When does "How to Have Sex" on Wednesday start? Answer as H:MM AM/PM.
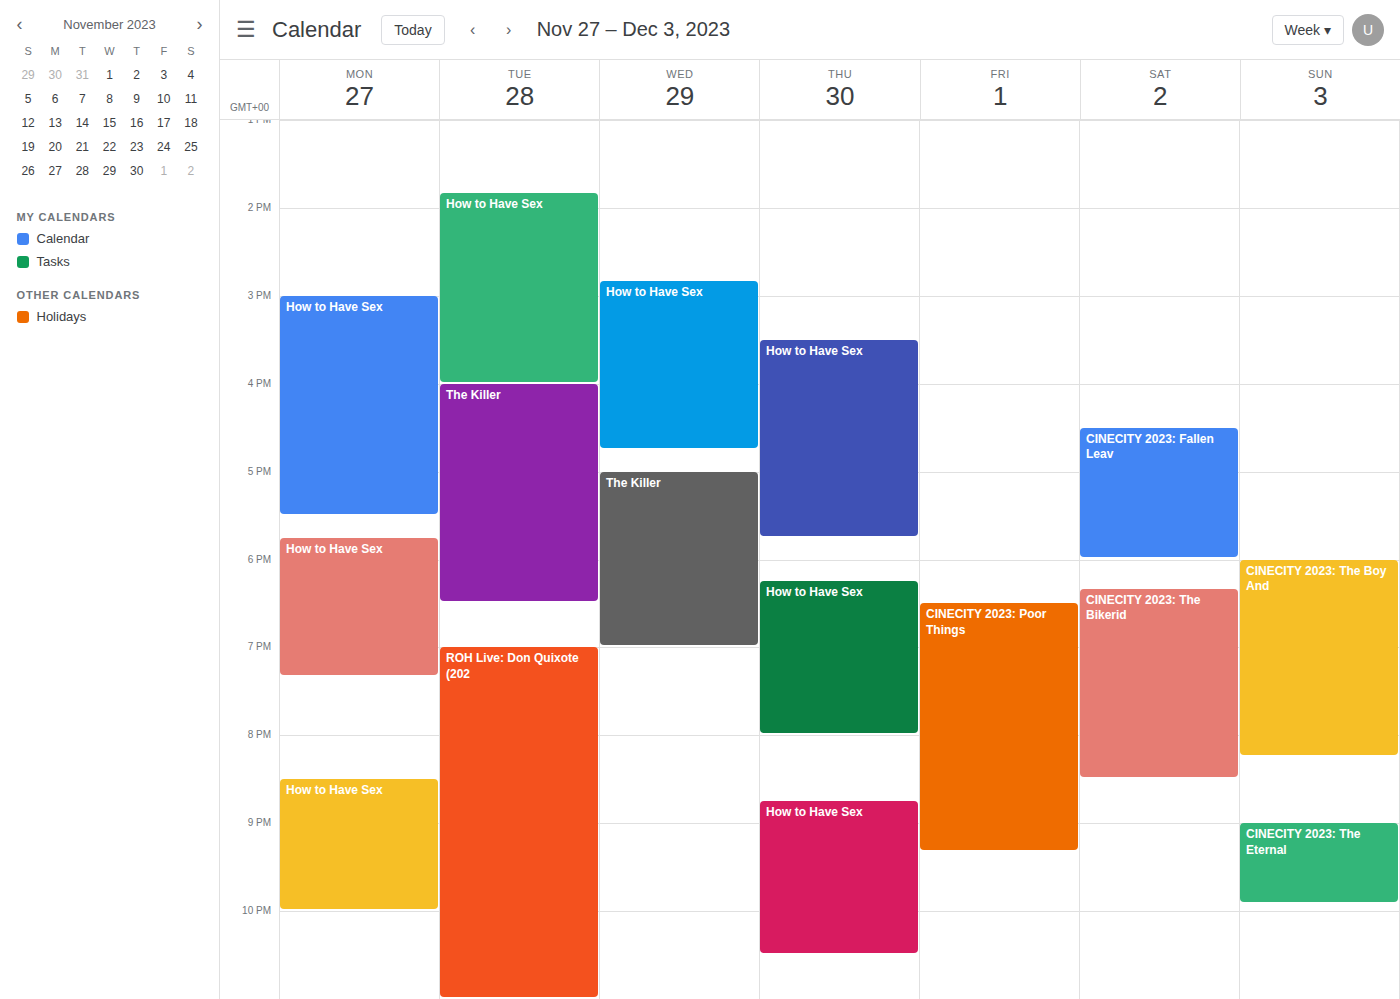
2:50 PM